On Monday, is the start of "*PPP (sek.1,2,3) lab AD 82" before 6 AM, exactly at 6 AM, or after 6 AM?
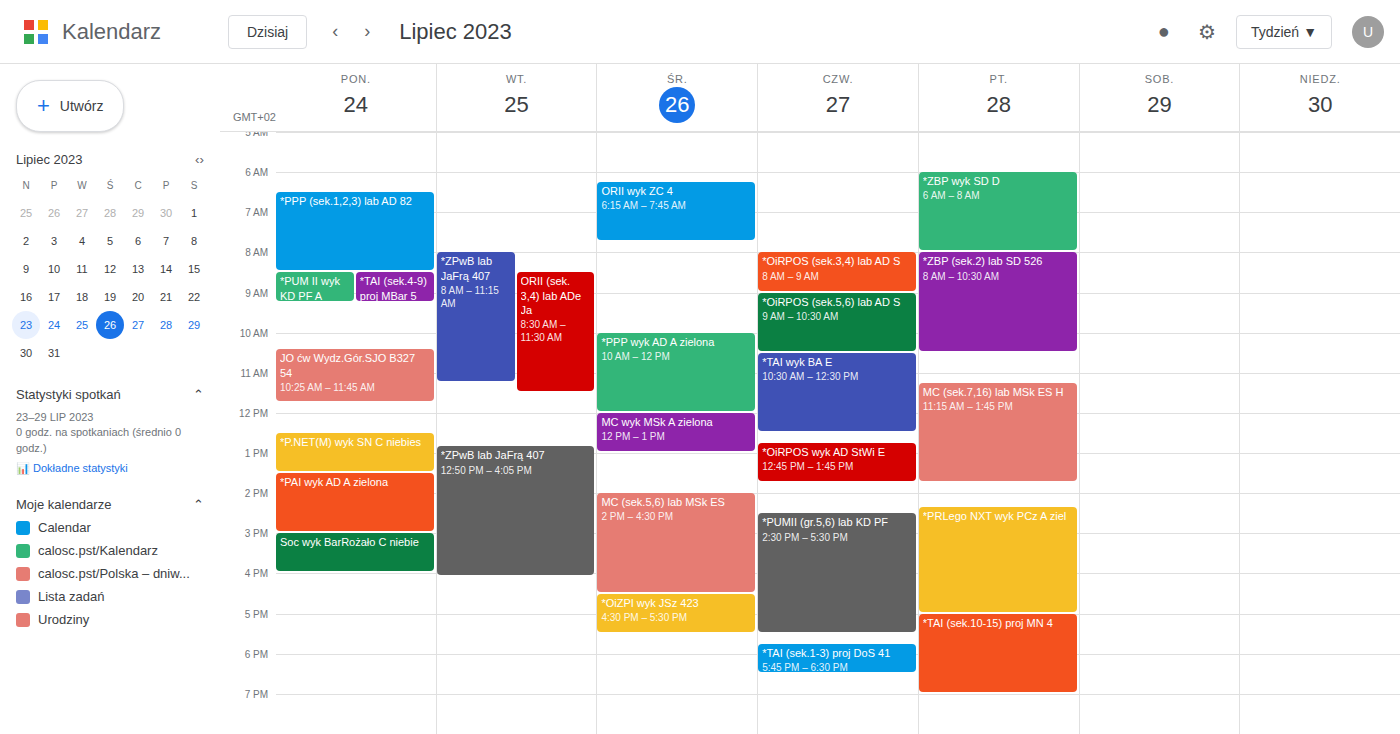
6:30 AM -- after 6 AM, 30 minutes below the 6 AM line.